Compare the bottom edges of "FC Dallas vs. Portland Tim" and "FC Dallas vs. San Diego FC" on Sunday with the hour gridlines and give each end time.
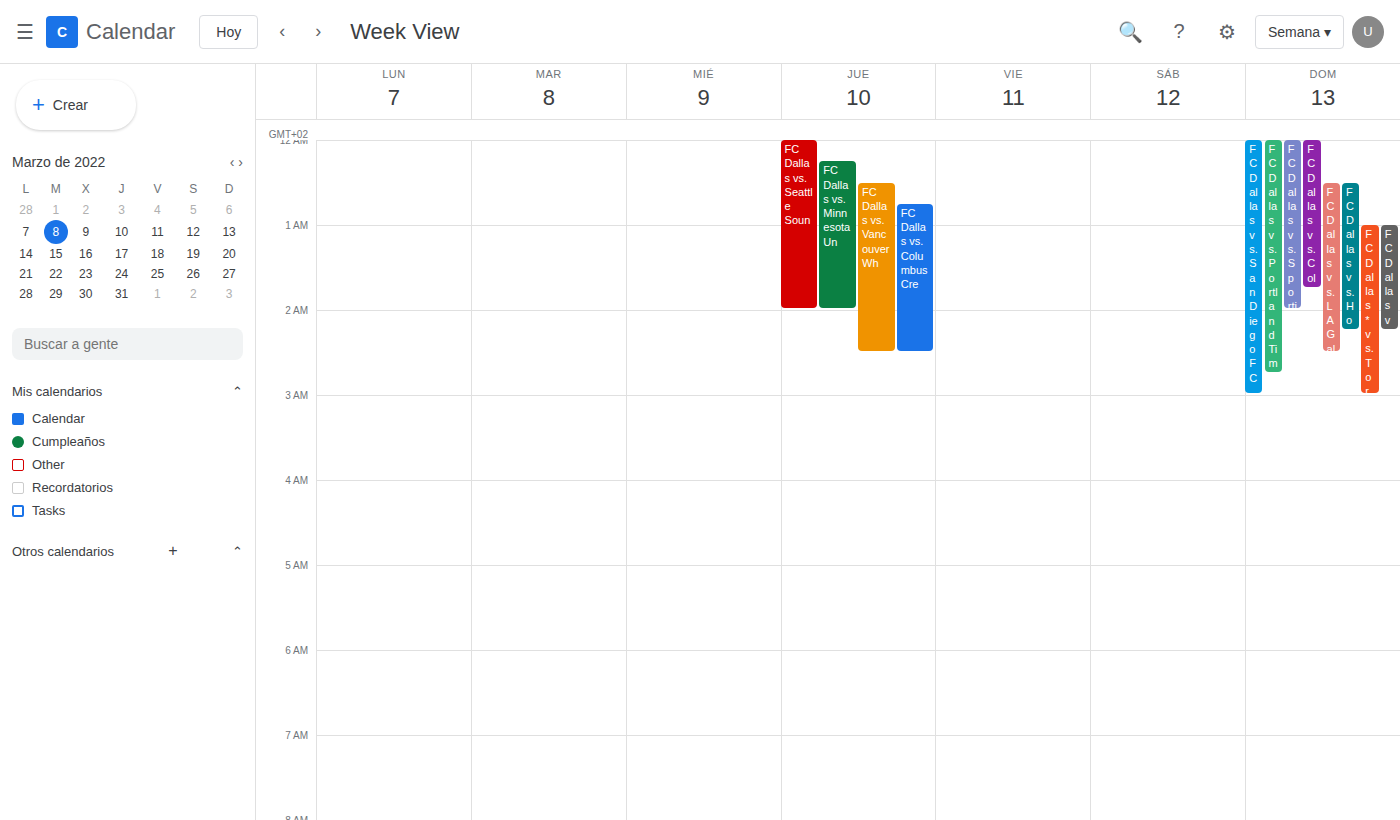
"FC Dallas vs. Portland Tim": 2:45 AM, neither: three quarters of the way from the 2 AM line to the 3 AM line. "FC Dallas vs. San Diego FC": 3:00 AM, exactly on the 3 AM line.